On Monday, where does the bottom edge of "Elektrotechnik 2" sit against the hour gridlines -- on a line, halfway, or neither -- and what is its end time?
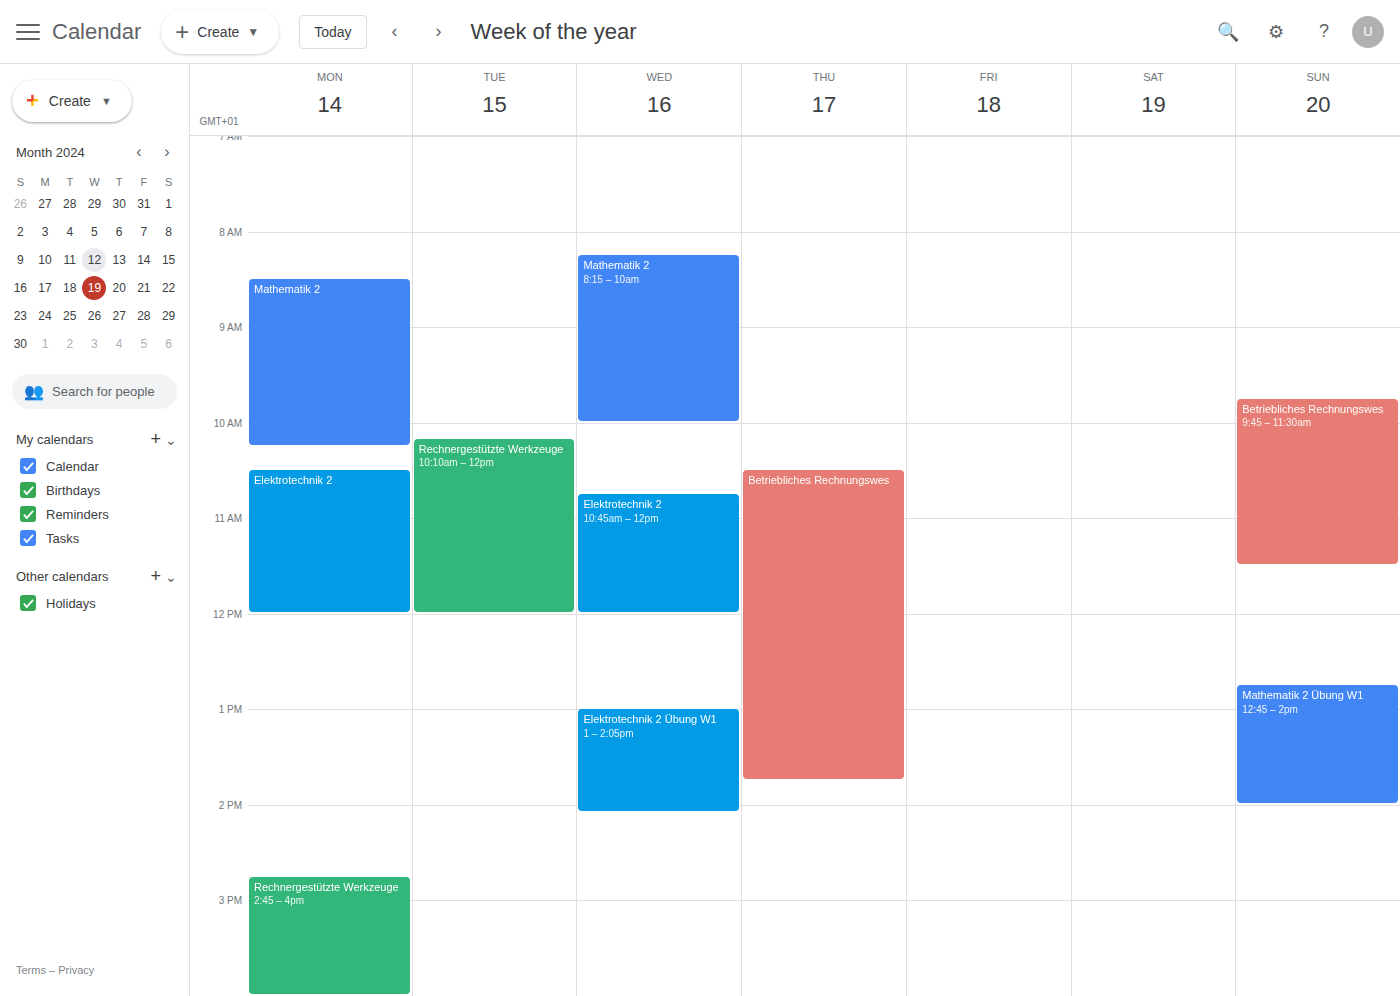
12:00 PM -- exactly on the 12 PM line.